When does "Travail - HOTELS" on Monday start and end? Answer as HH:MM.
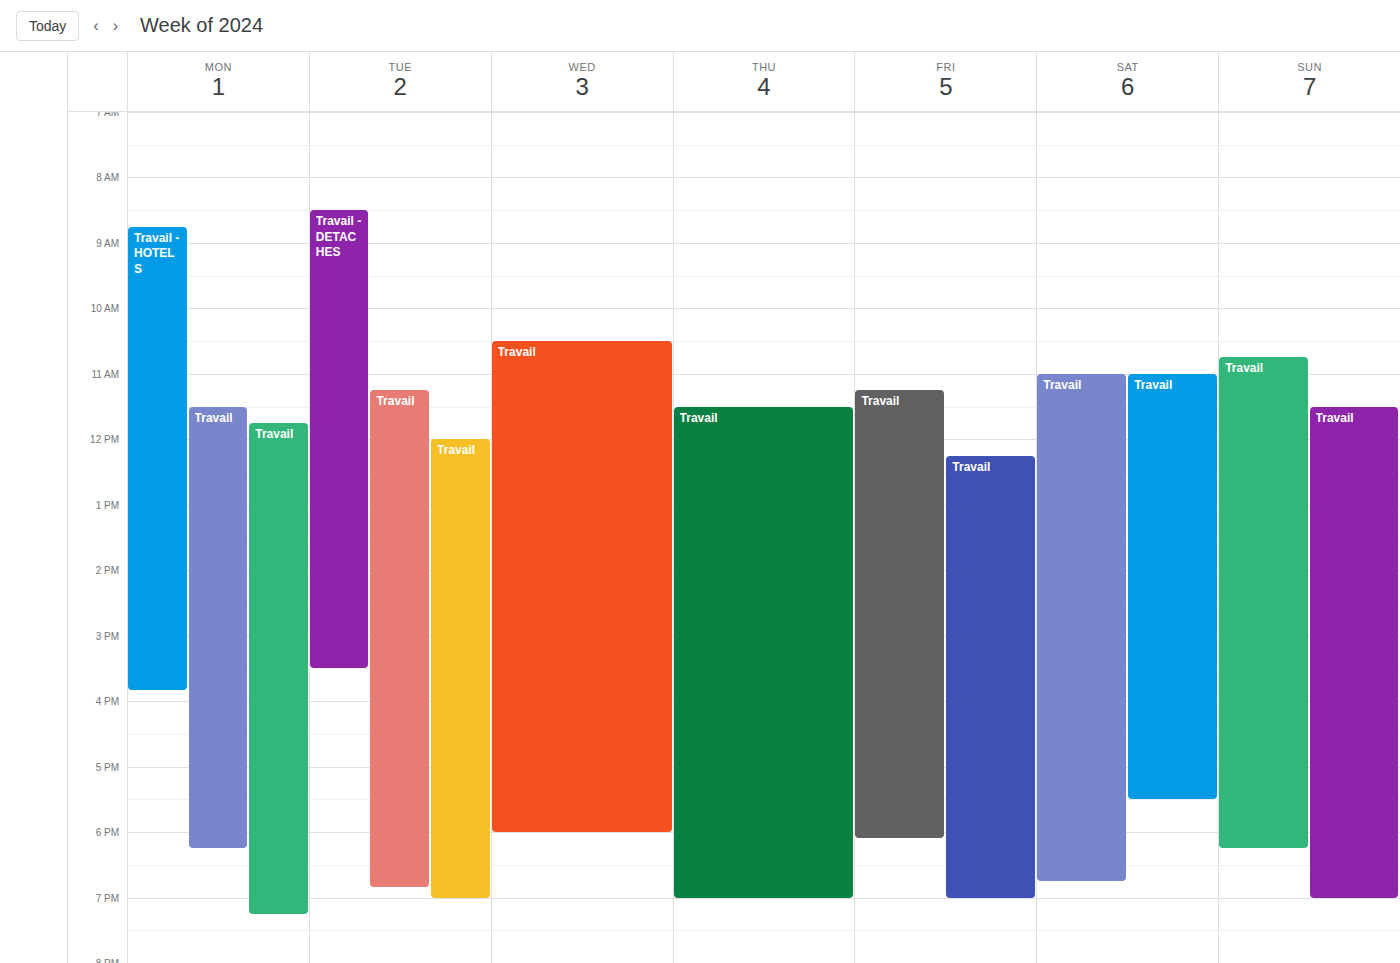
08:45 to 15:50